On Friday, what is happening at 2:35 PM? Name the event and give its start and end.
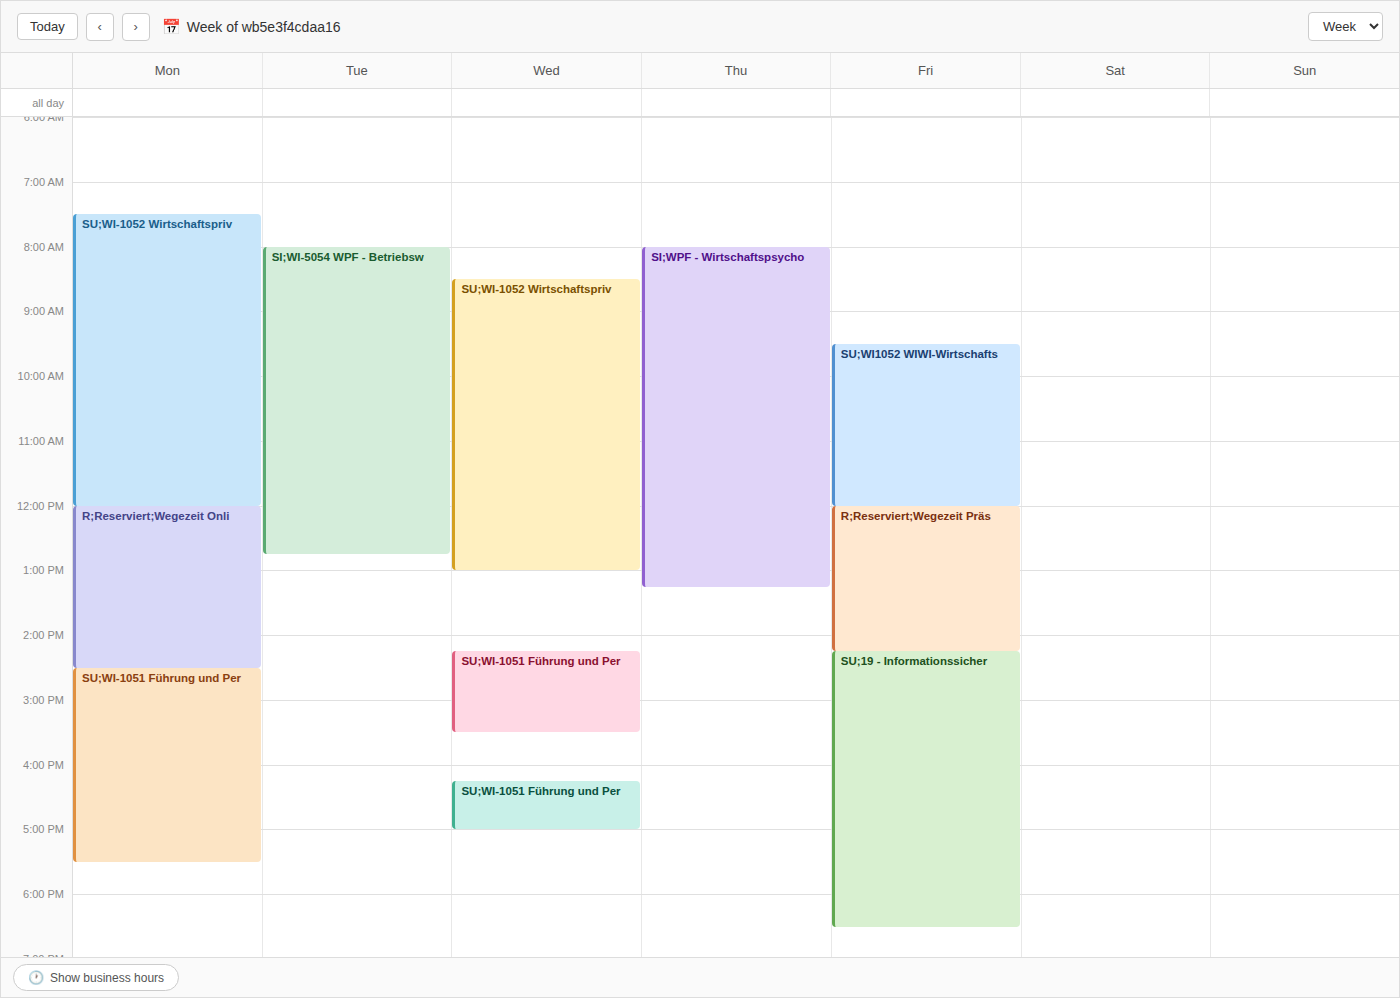
"SU;19 - Informationssicher", 2:15 PM to 6:30 PM